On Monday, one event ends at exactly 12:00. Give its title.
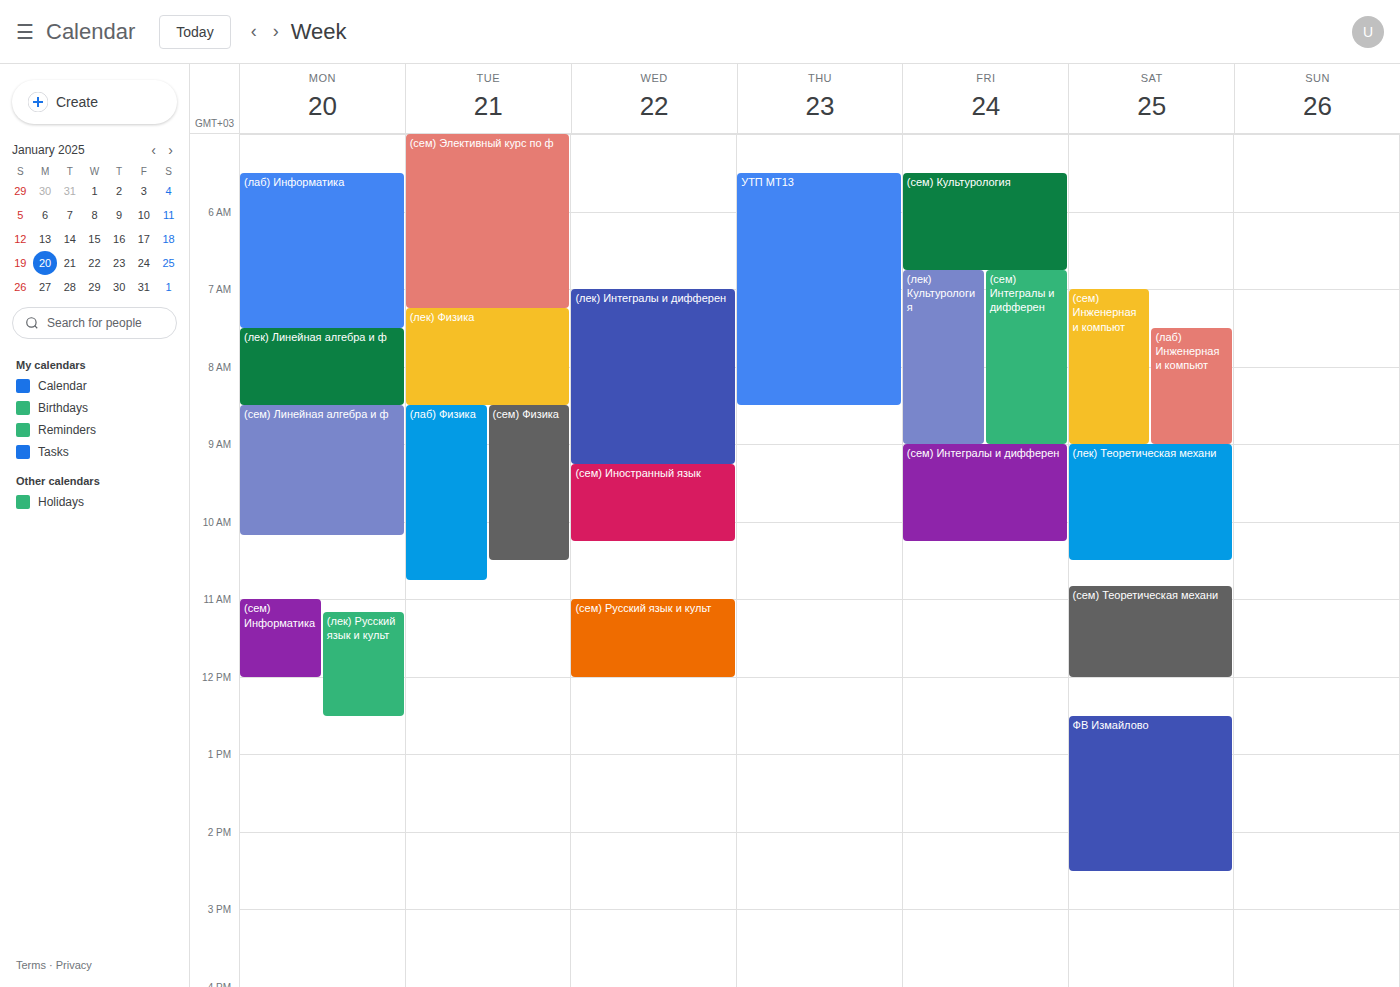
"(сем) Информатика"